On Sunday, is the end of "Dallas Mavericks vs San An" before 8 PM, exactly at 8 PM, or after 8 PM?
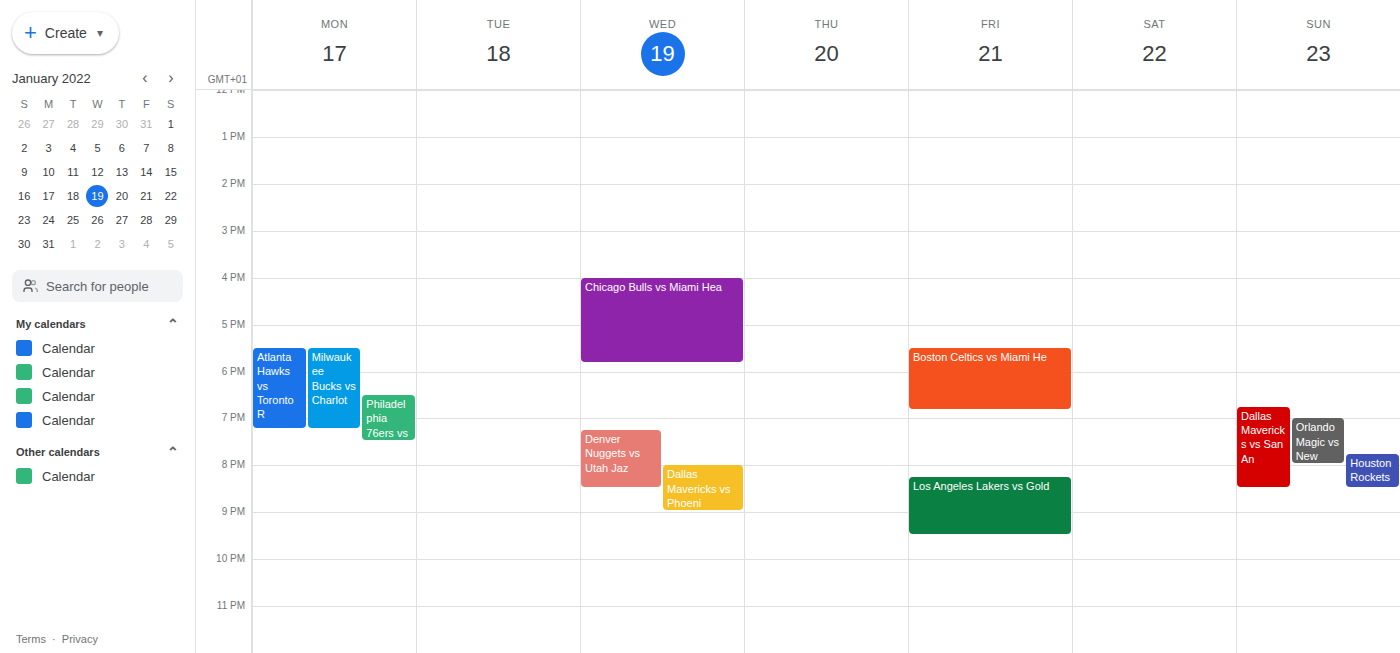
8:30 PM -- after 8 PM, 30 minutes below the 8 PM line.